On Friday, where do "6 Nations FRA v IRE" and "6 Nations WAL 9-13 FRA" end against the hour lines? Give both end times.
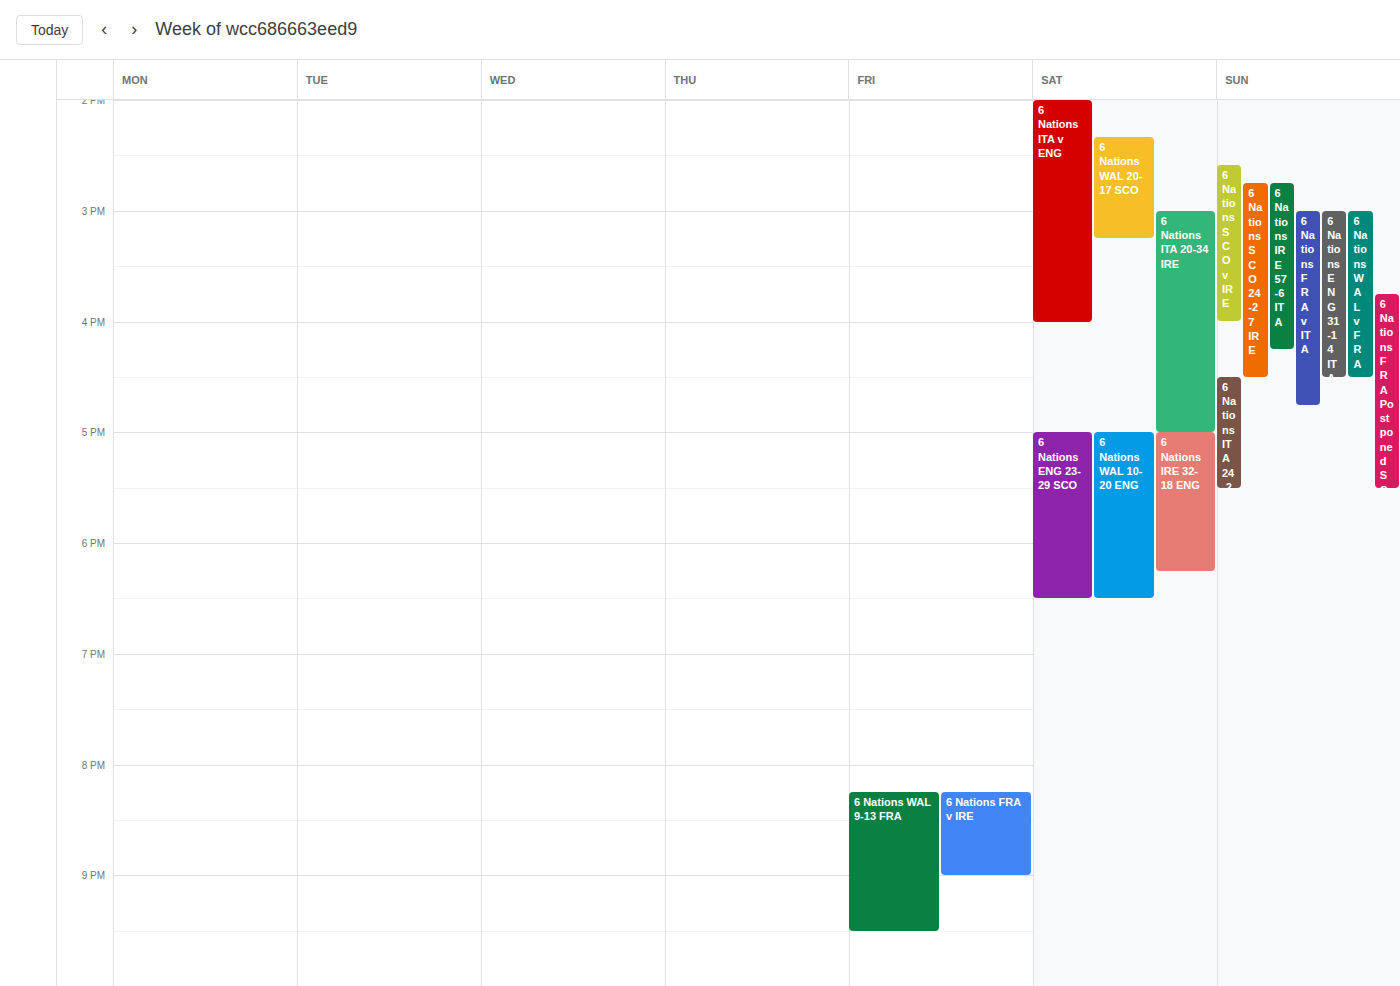
"6 Nations FRA v IRE": 9:00 PM, exactly on the 9 PM line. "6 Nations WAL 9-13 FRA": 9:30 PM, halfway between the 9 PM and 10 PM lines.